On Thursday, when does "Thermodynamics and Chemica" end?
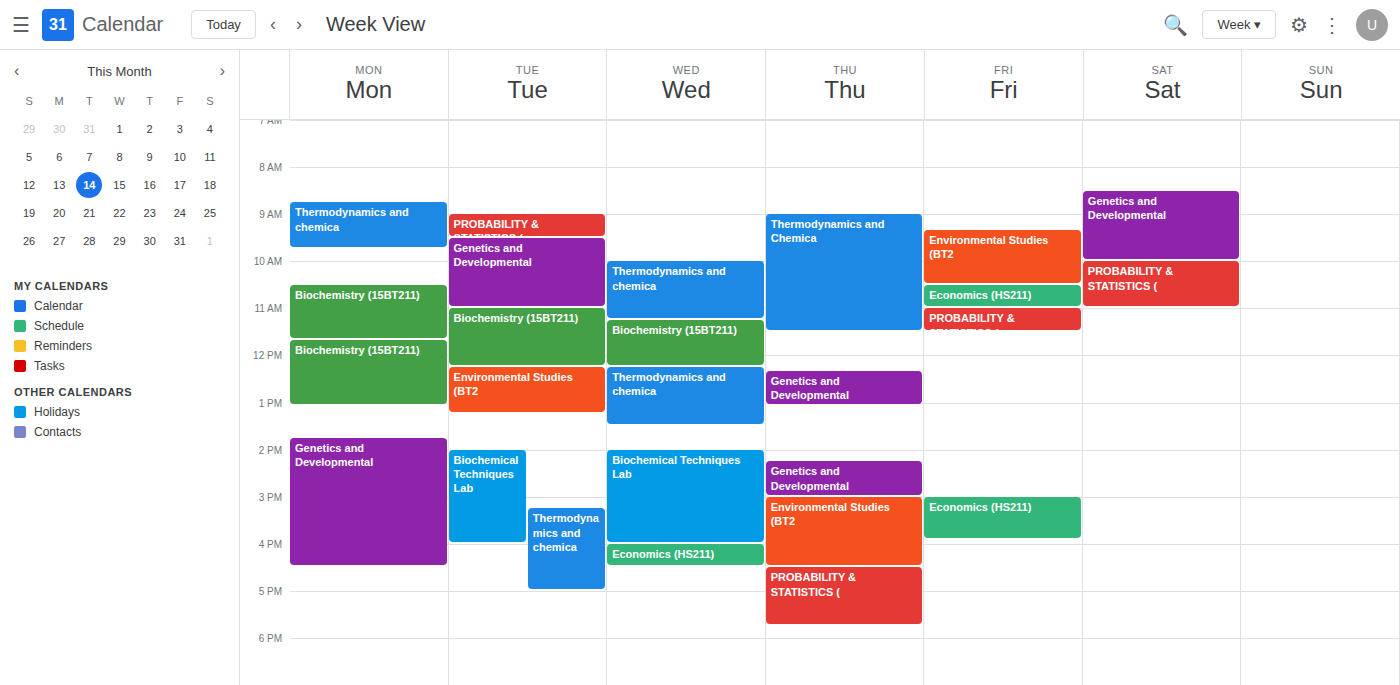
11:30